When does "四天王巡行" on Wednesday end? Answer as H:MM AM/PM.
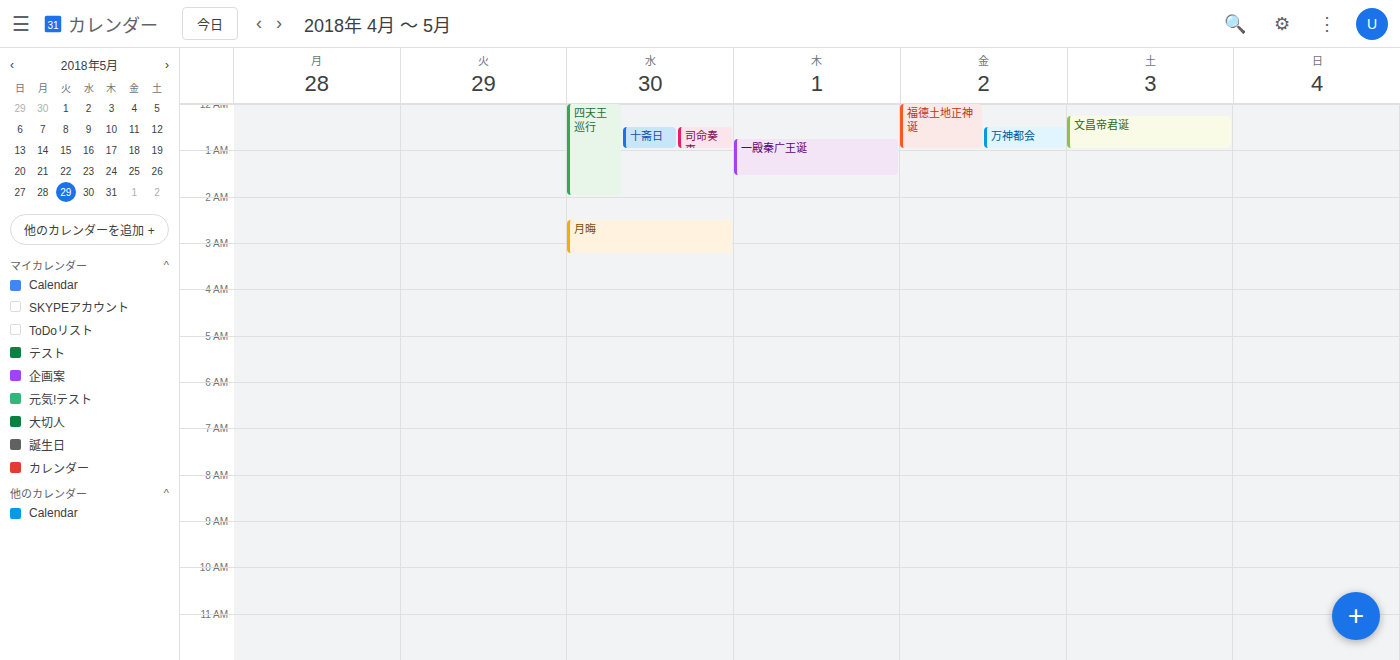
2:00 AM